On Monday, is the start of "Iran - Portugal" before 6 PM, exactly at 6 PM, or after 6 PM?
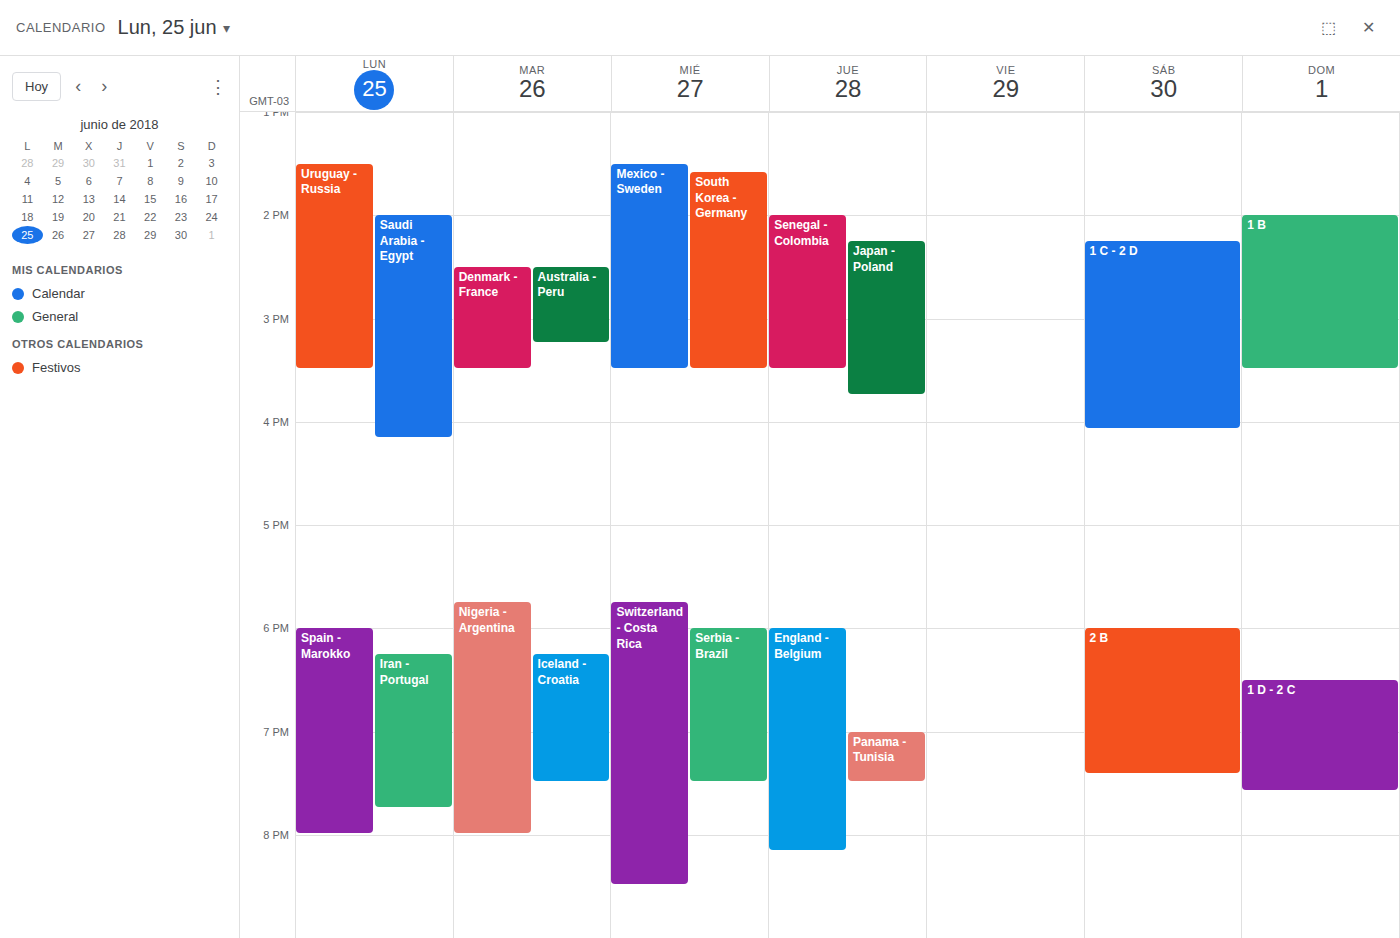
6:15 PM -- after 6 PM, 15 minutes below the 6 PM line.